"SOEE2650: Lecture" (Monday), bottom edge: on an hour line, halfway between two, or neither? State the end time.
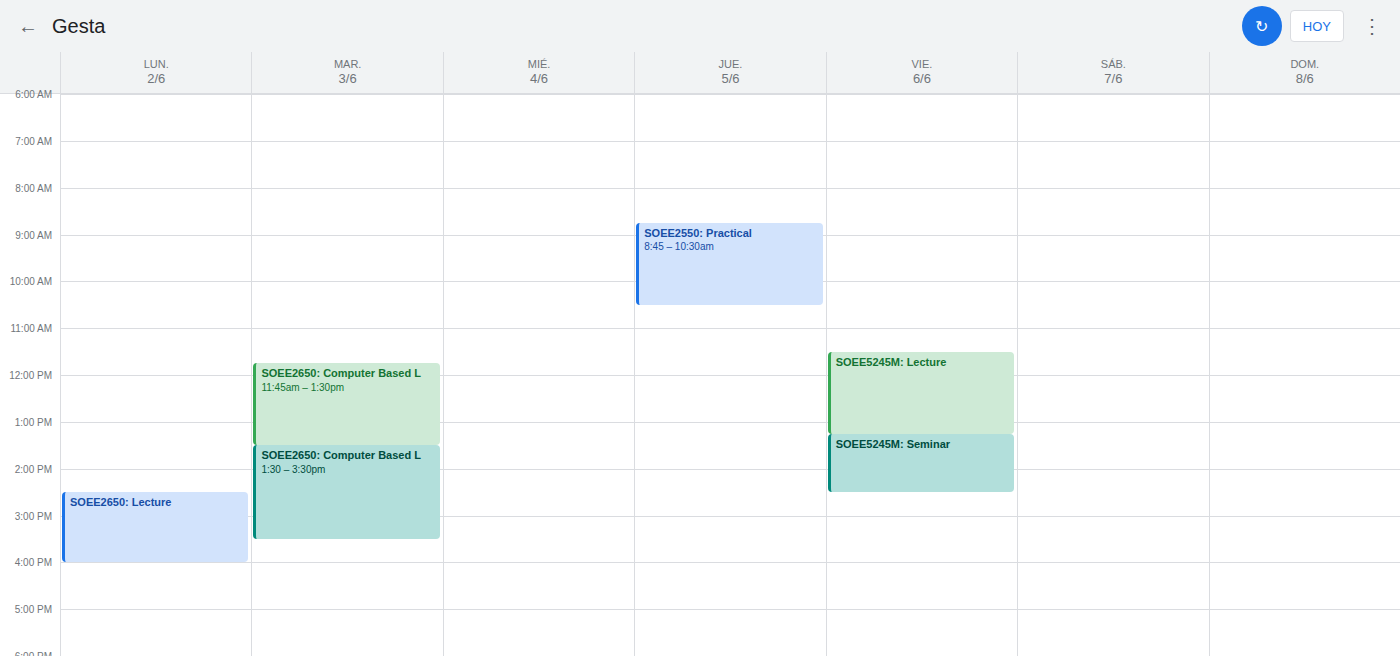
4:00 PM -- exactly on the 4 PM line.